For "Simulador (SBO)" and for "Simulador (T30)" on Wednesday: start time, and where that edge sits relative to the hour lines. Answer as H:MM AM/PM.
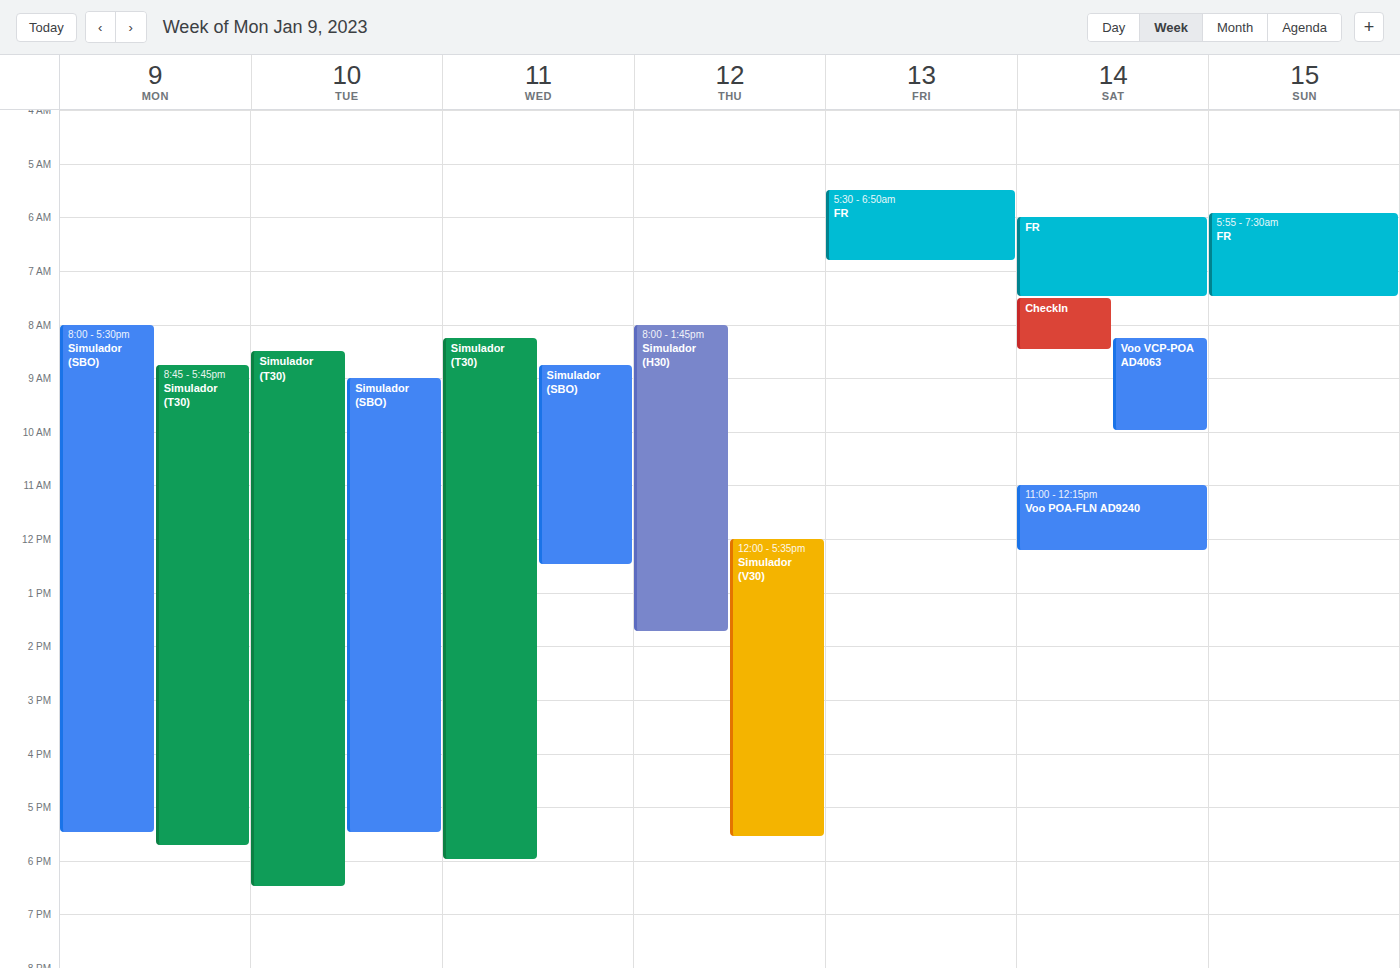
"Simulador (SBO)": 8:45 AM, neither: three quarters of the way from the 8 AM line to the 9 AM line. "Simulador (T30)": 8:15 AM, neither: a quarter of the way from the 8 AM line to the 9 AM line.